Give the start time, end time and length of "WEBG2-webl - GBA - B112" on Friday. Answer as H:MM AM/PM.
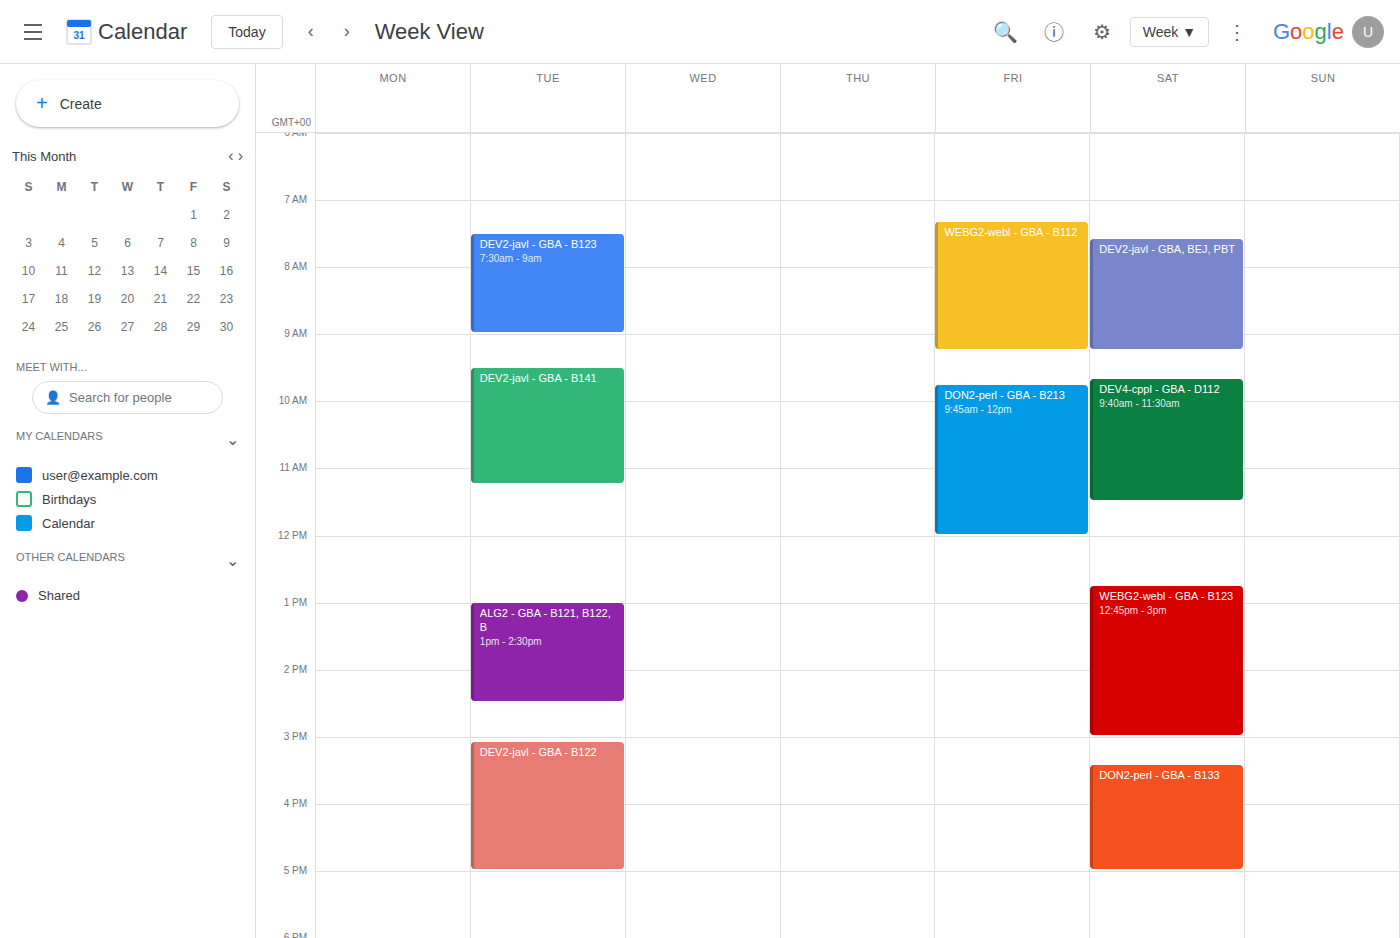
7:20 AM to 9:15 AM, 1 hour 55 minutes